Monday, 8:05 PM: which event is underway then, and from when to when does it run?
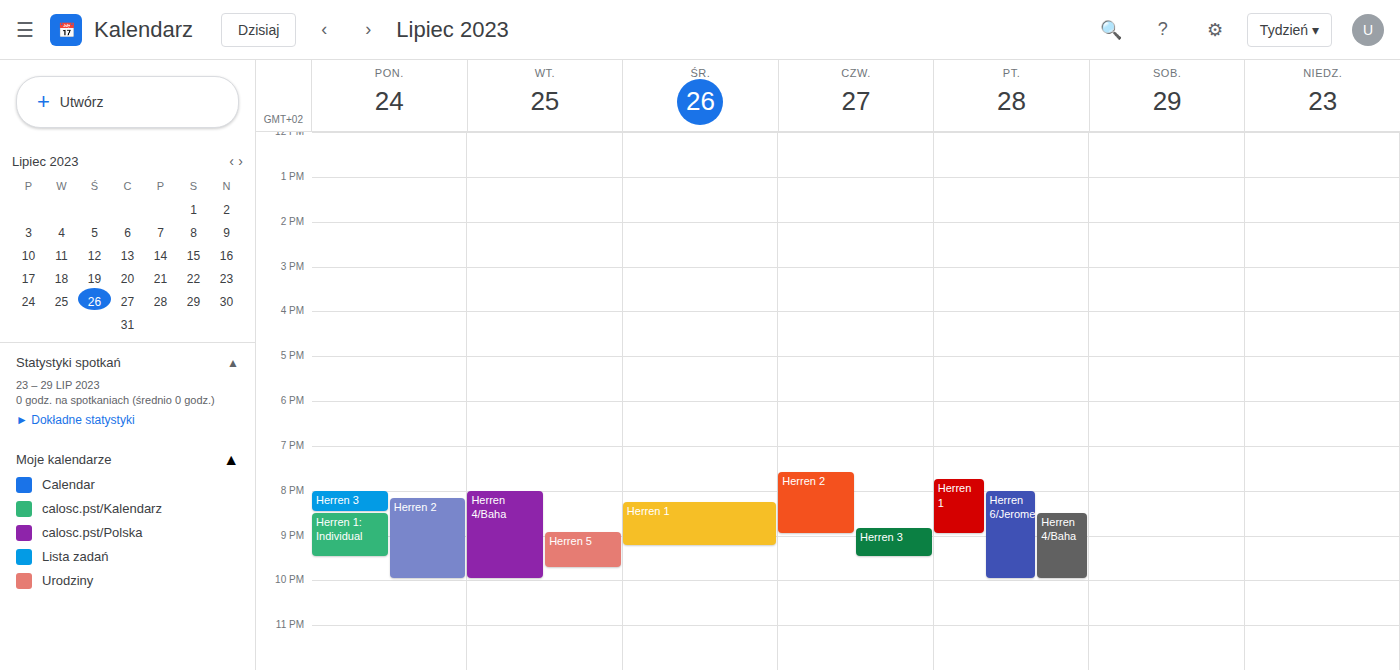
"Herren 3", 8:00 PM to 8:30 PM